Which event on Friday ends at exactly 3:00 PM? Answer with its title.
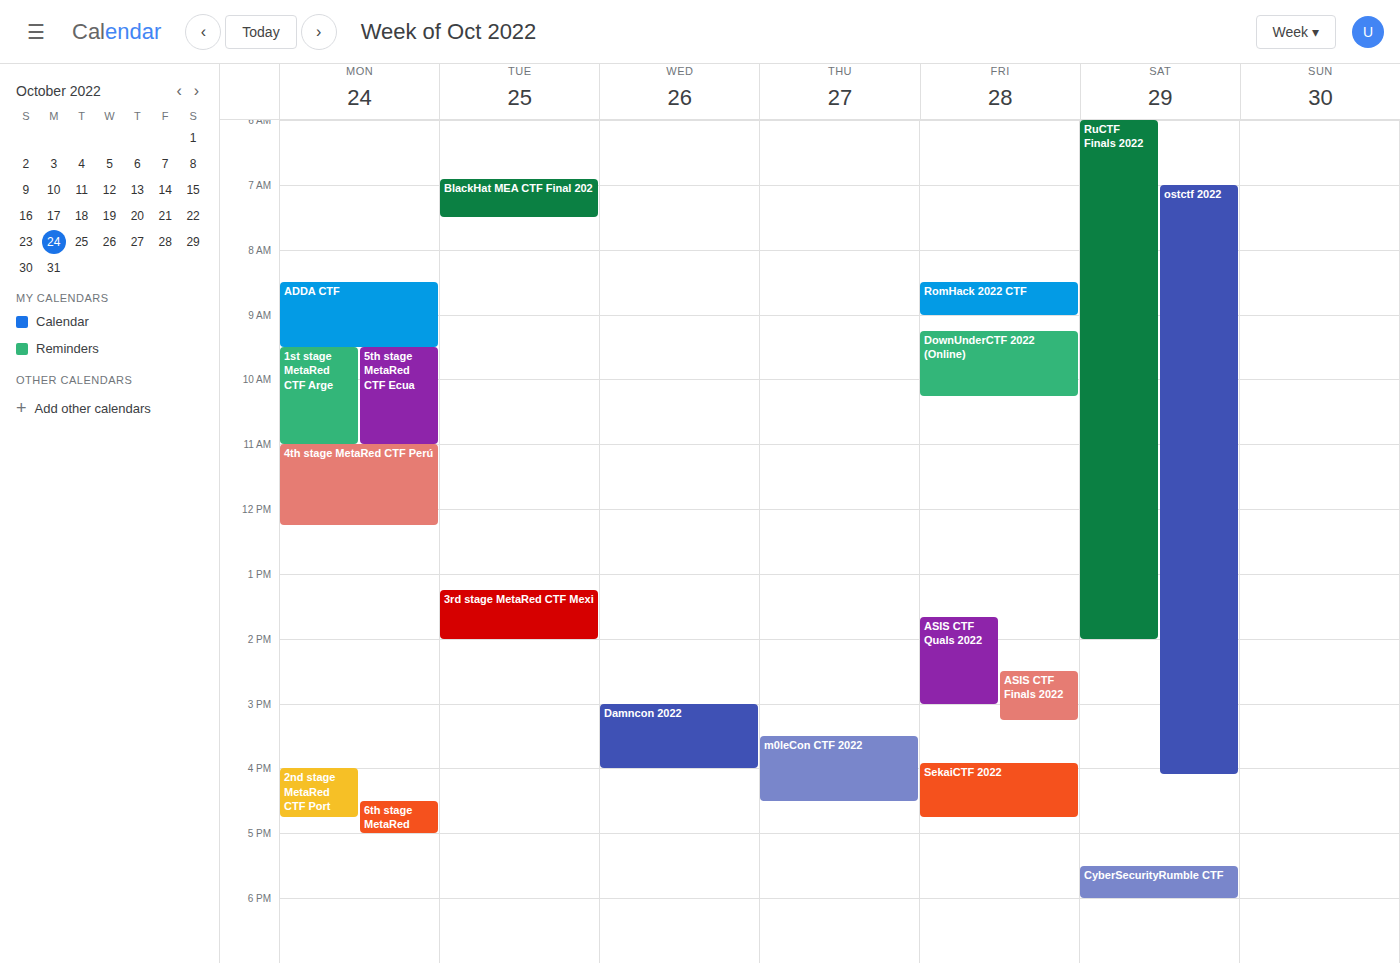
"ASIS CTF Quals 2022"